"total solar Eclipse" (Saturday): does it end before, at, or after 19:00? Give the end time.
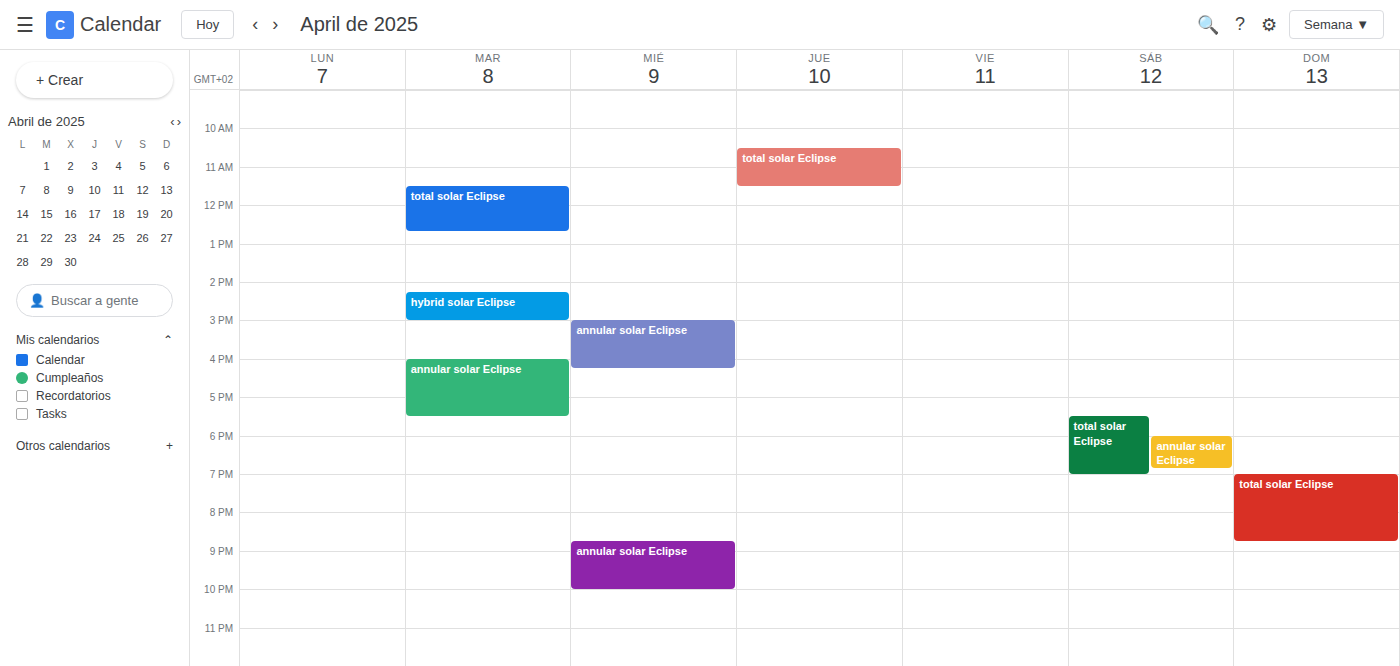
19:00 -- exactly at 19:00, on the 19:00 line.